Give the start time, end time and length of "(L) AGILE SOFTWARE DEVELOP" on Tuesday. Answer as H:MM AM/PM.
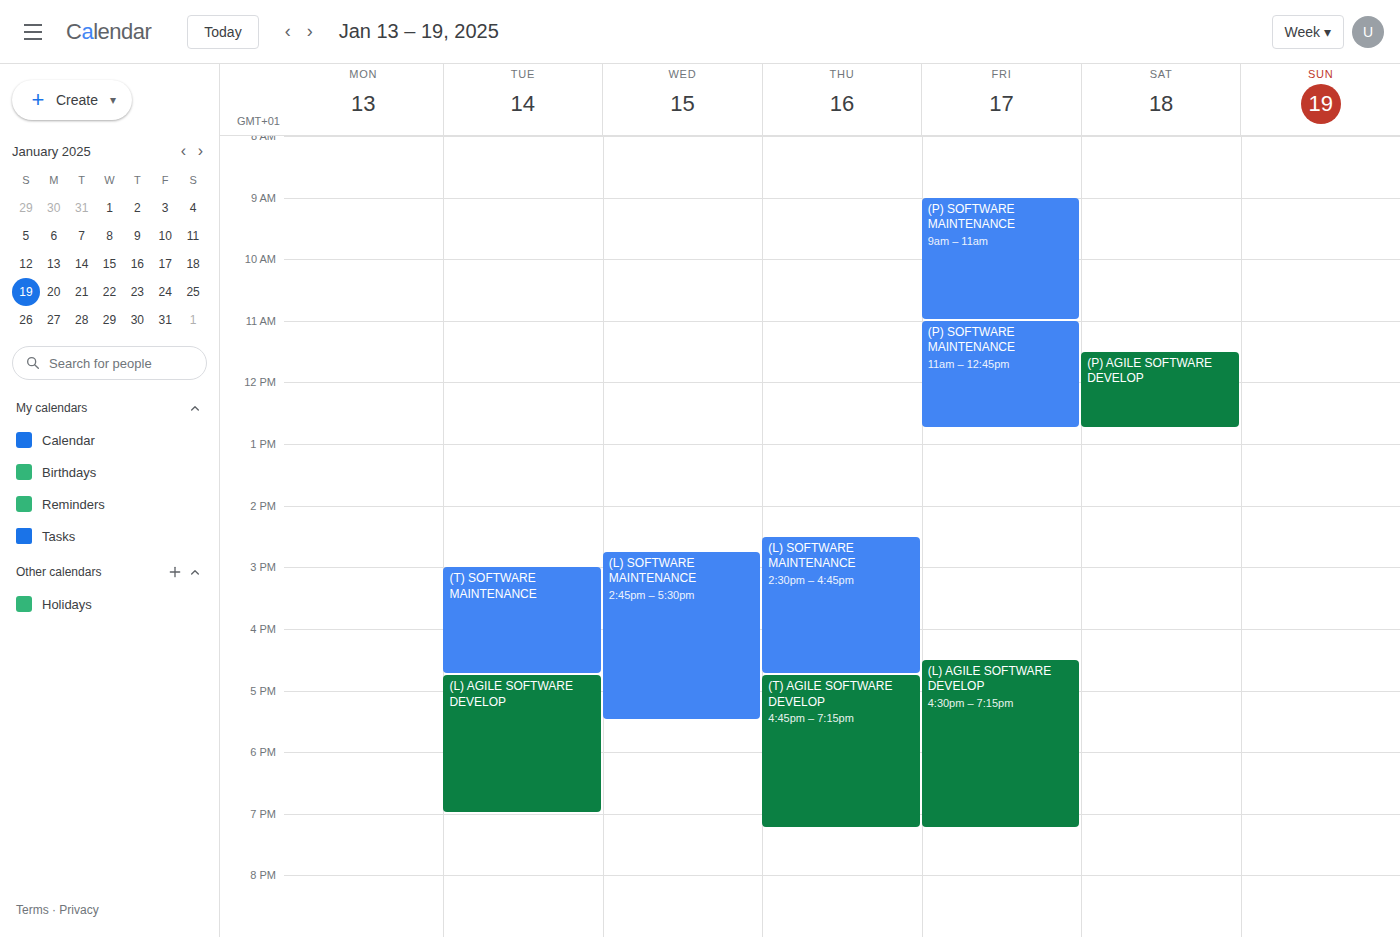
4:45 PM to 7:00 PM, 2 hours 15 minutes